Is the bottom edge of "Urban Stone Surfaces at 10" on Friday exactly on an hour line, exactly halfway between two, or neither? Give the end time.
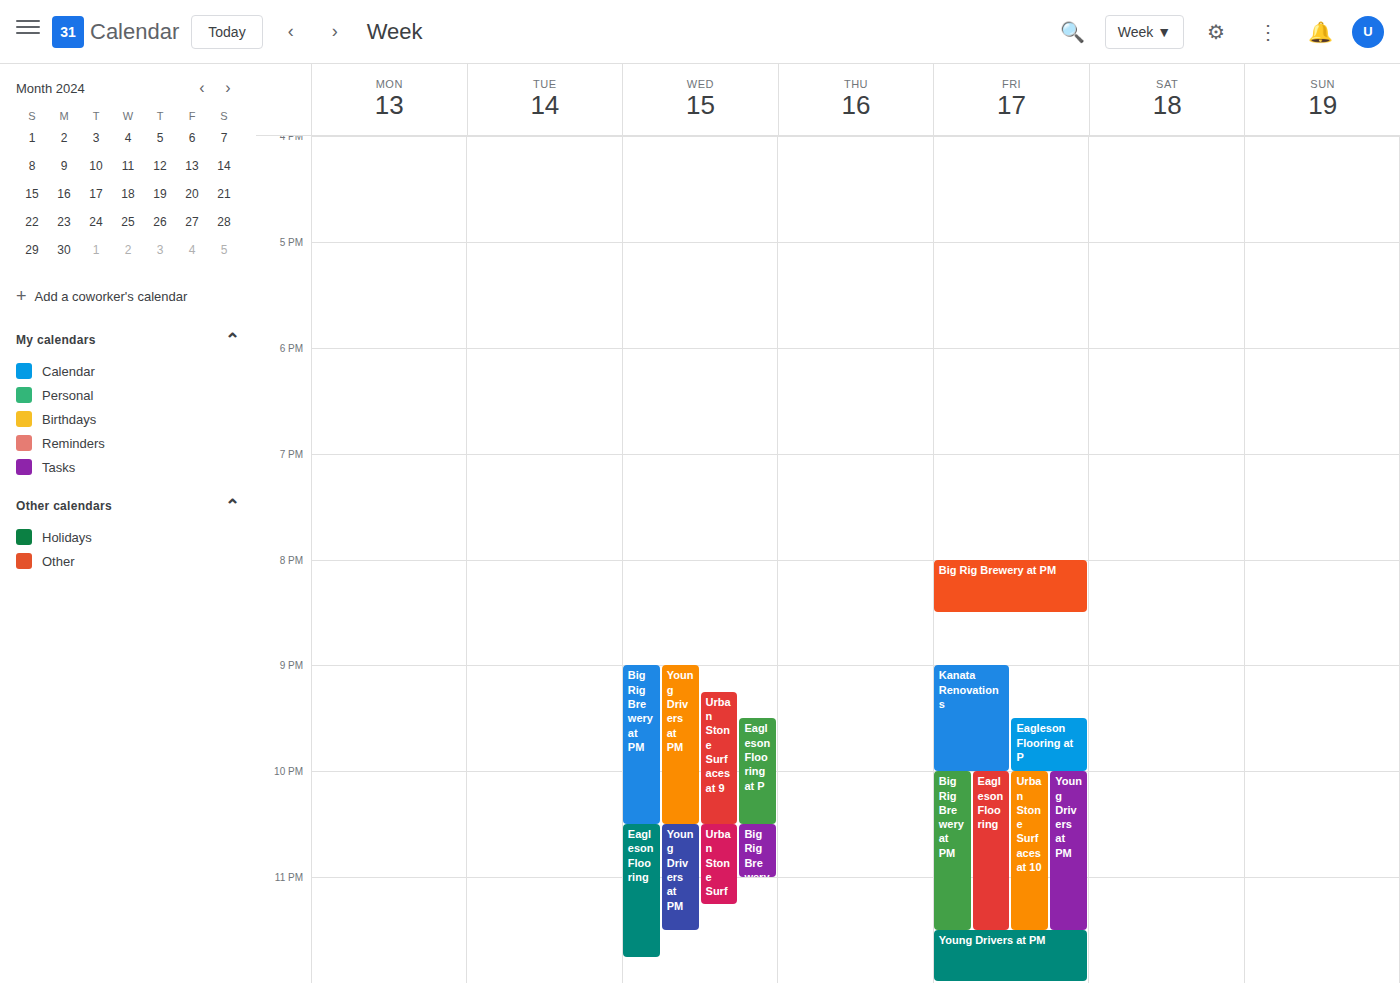
11:30 PM -- halfway between the 11 PM and 12 AM lines.